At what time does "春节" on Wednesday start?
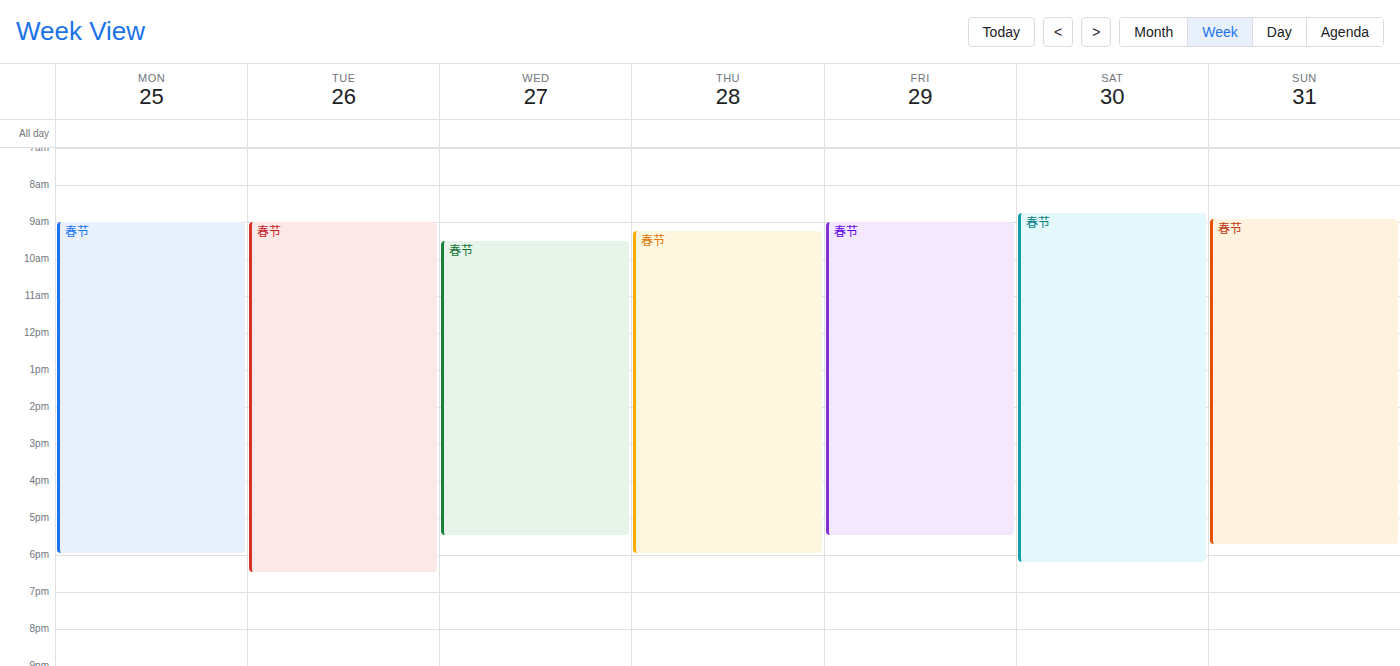
09:30